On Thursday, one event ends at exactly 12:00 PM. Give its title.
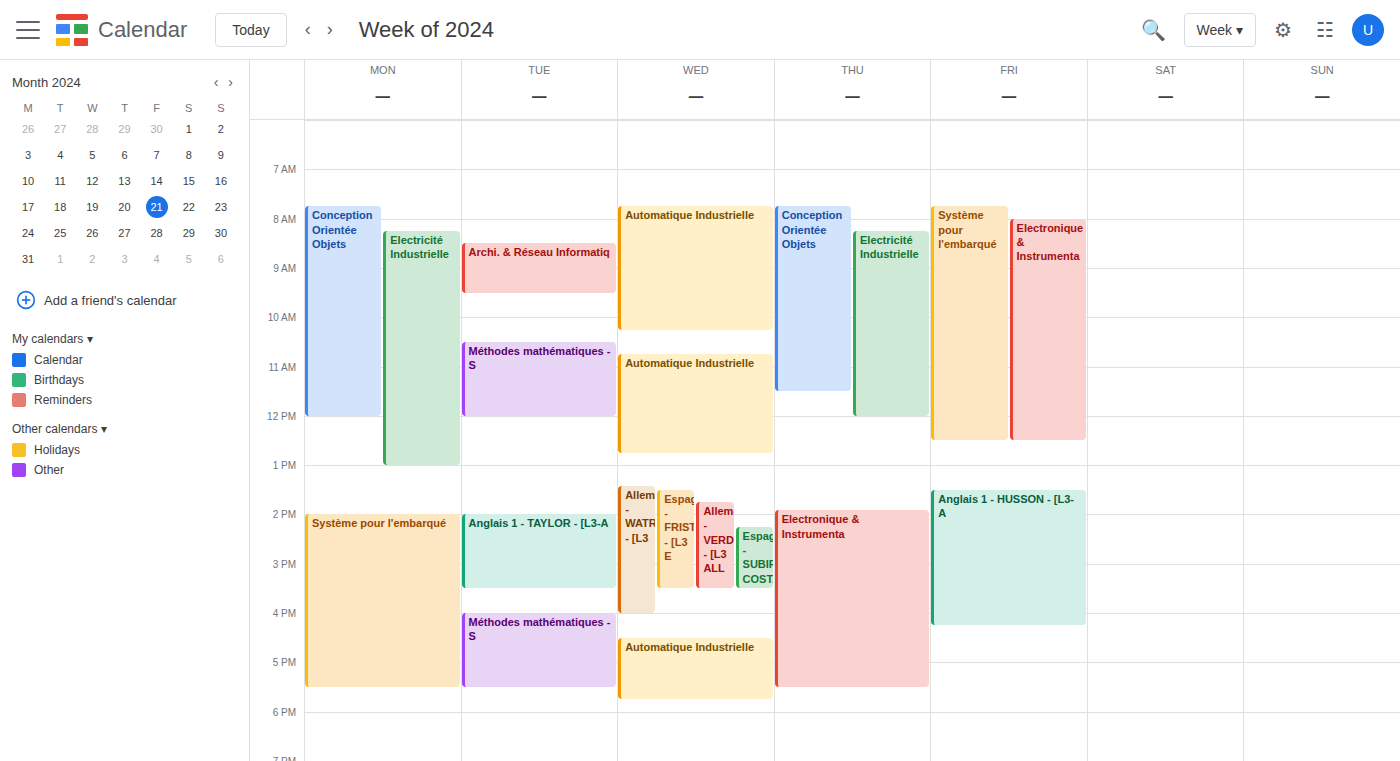
"Electricité Industrielle"